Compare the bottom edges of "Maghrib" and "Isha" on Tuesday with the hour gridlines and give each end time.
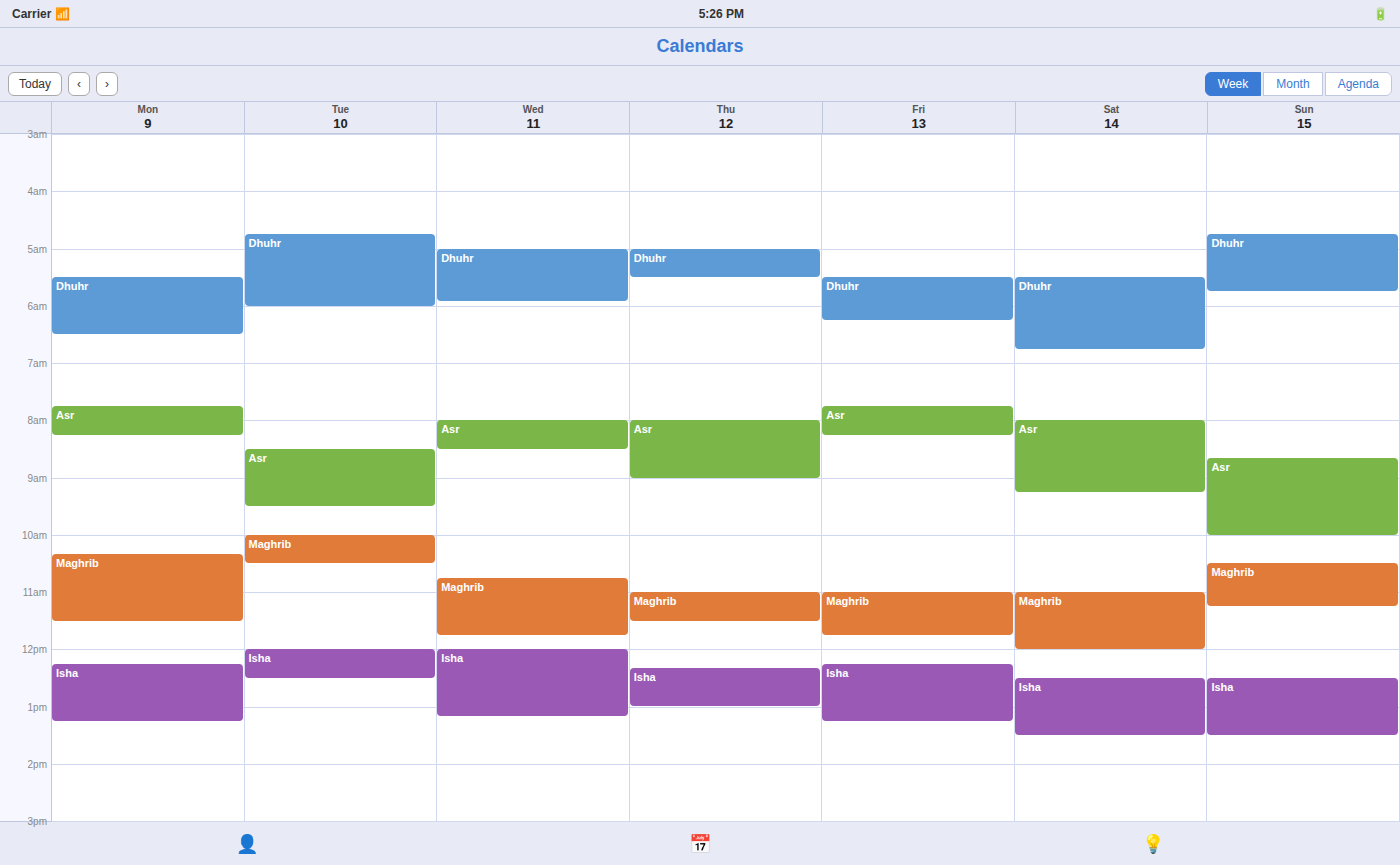
"Maghrib": 10:30 AM, halfway between the 10 AM and 11 AM lines. "Isha": 12:30 PM, halfway between the 12 PM and 1 PM lines.